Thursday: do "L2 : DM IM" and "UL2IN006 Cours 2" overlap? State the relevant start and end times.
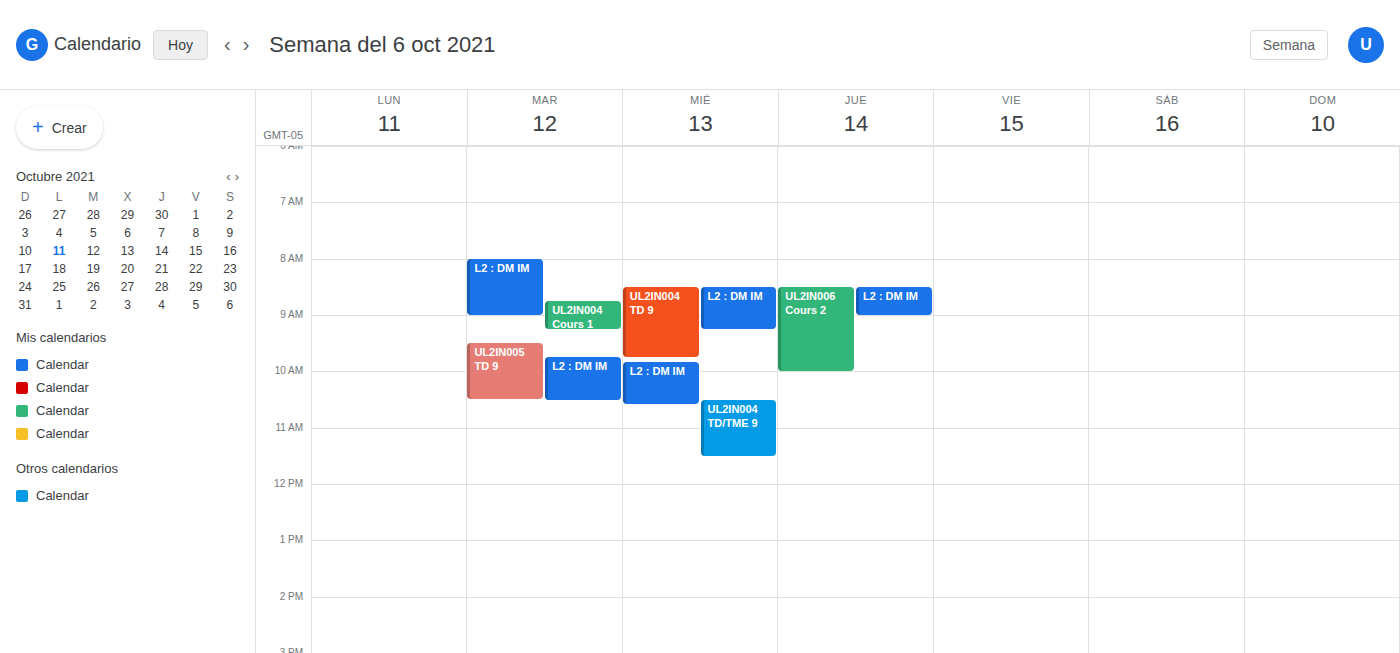
"L2 : DM IM" runs 8:30 AM to 9:00 AM, inside "UL2IN006 Cours 2" -- they overlap.